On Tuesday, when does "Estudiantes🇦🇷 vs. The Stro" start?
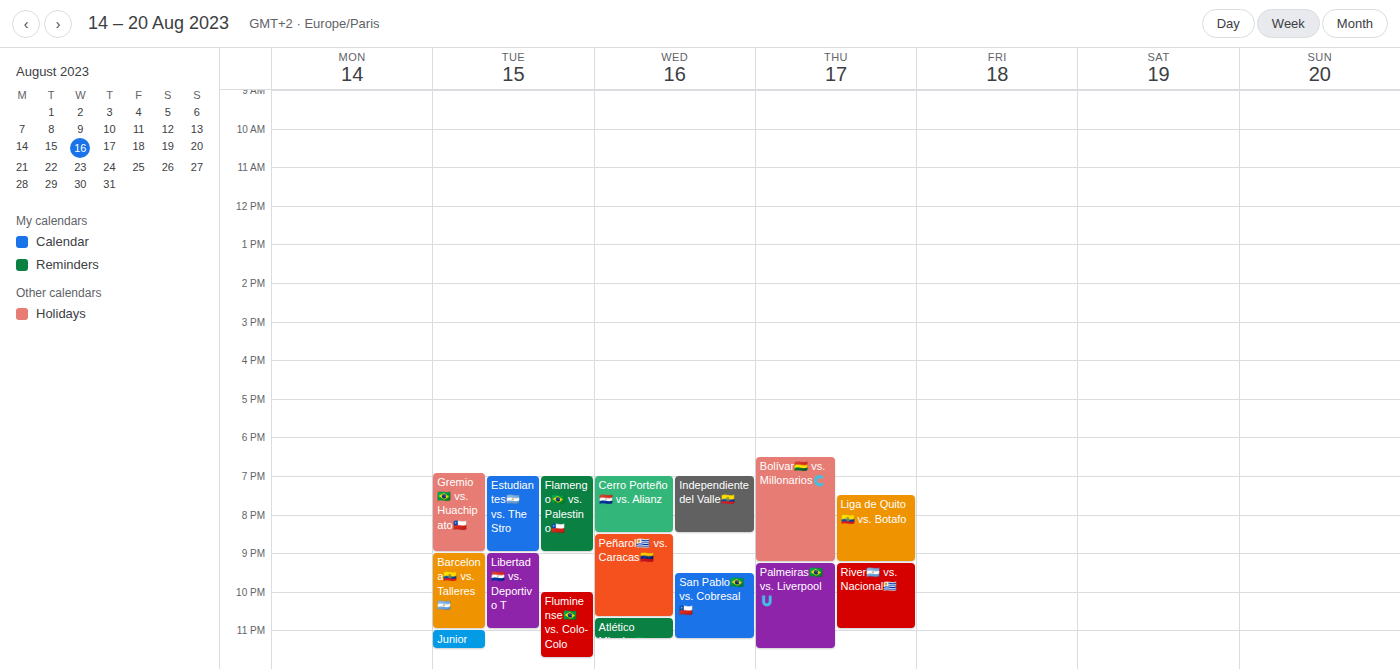
7:00 PM